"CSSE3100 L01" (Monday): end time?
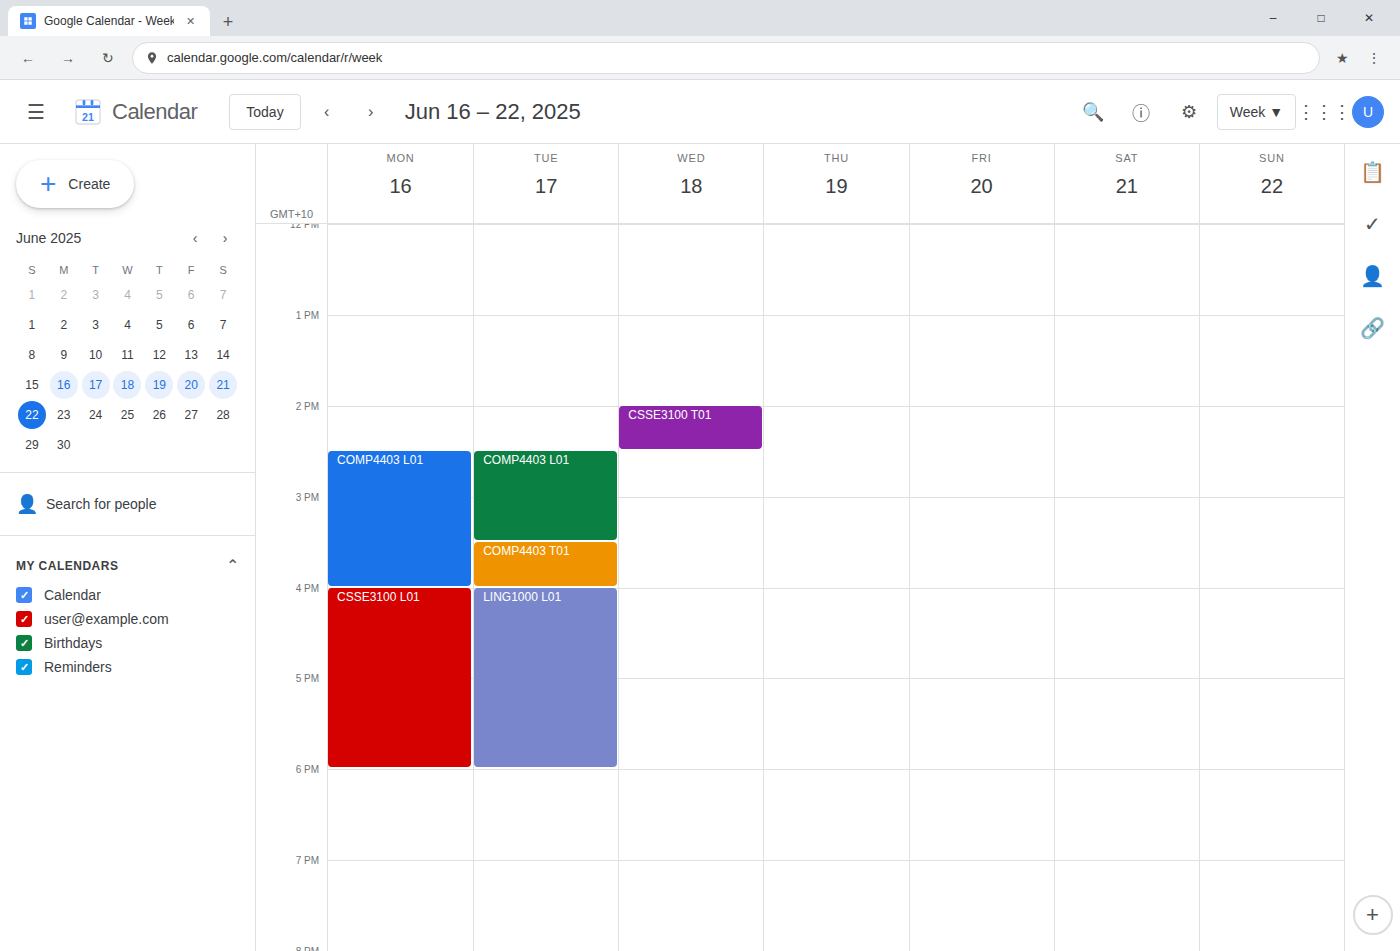
6:00 PM